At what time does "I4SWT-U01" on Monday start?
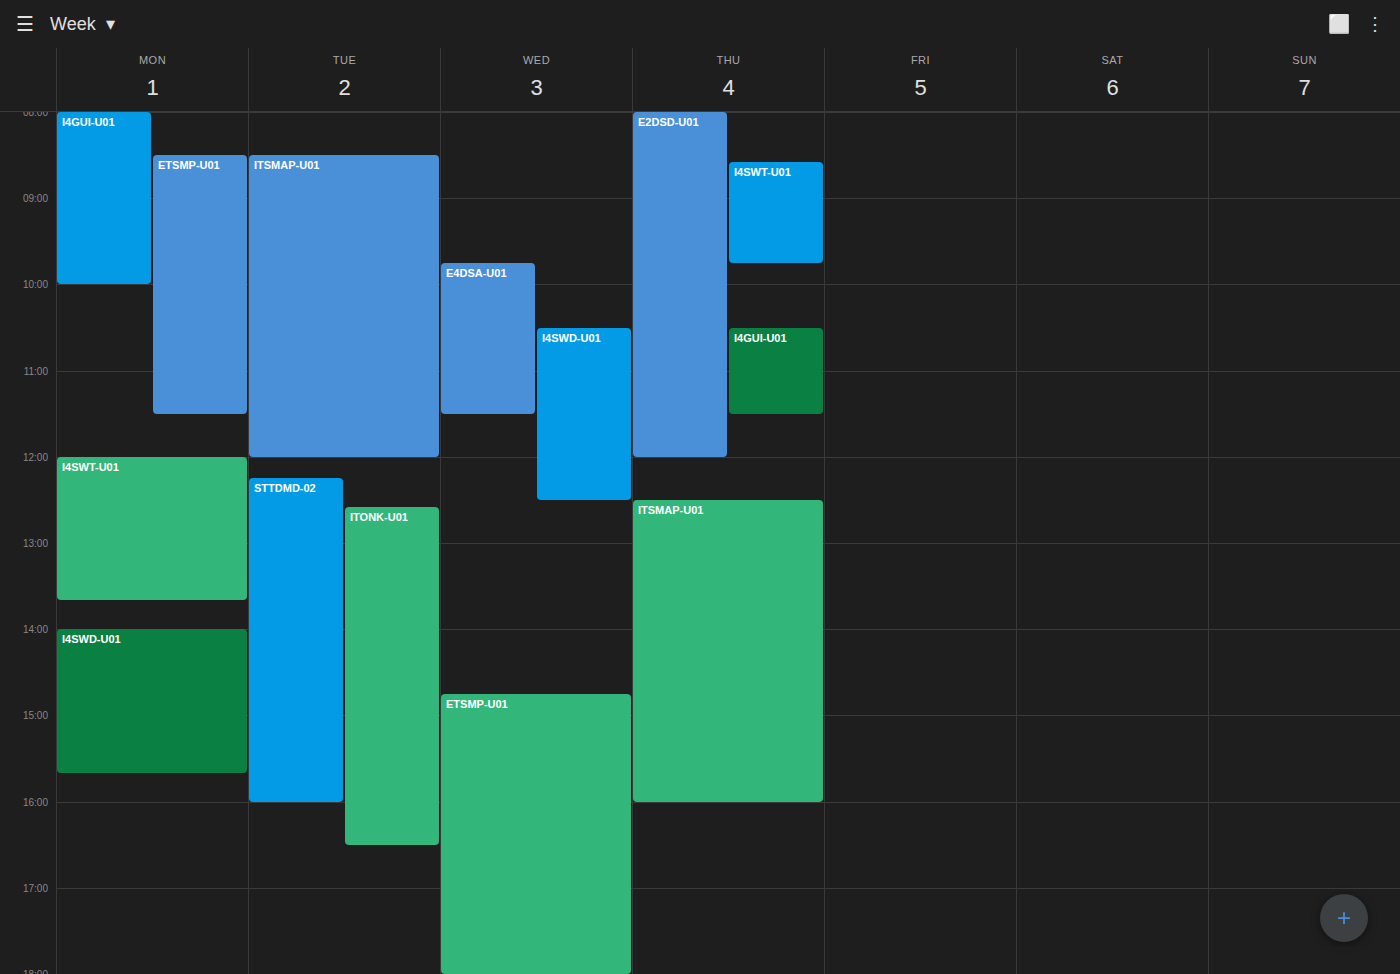
12:00 PM